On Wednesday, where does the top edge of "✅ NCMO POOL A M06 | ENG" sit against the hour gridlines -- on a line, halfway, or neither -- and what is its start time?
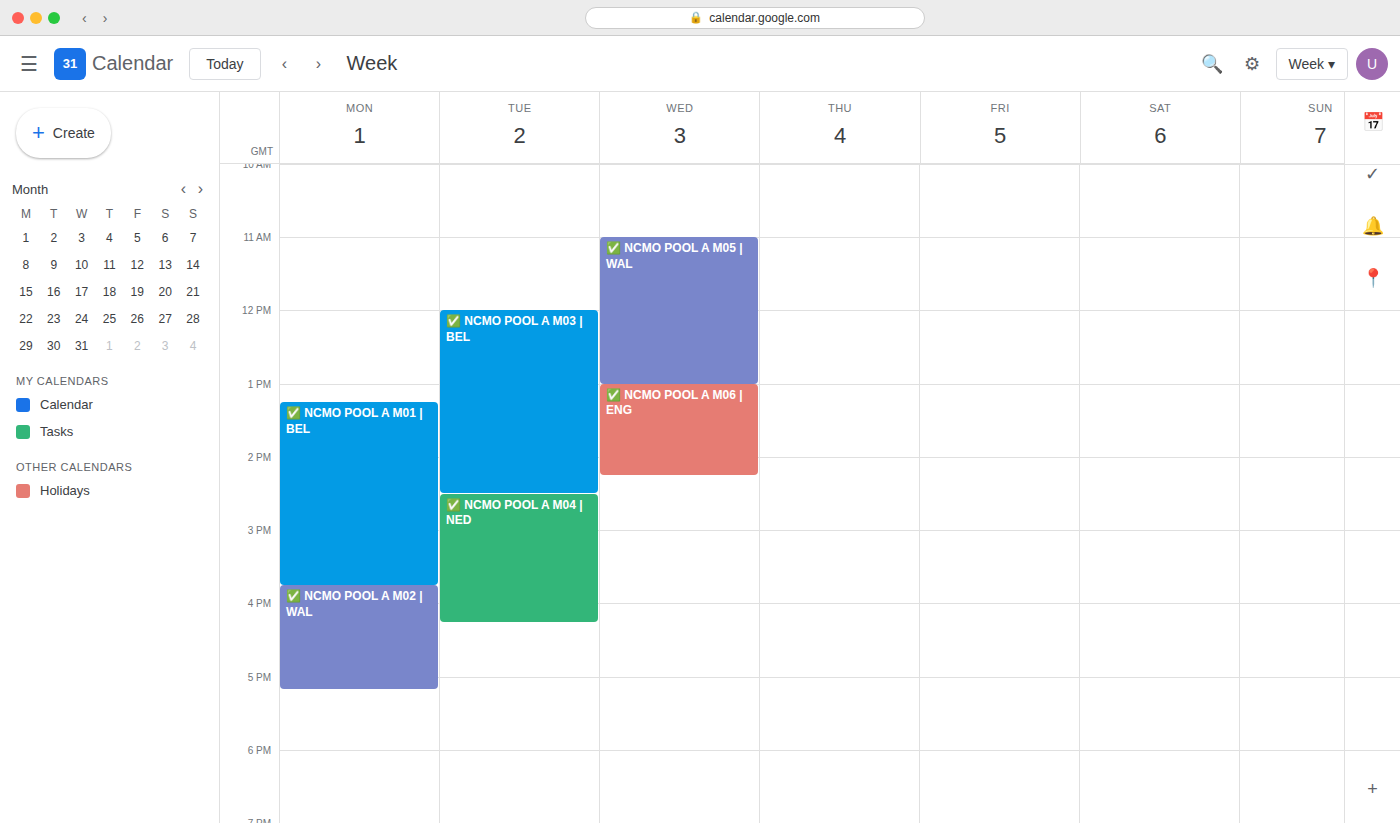
13:00 -- exactly on the 13:00 line.